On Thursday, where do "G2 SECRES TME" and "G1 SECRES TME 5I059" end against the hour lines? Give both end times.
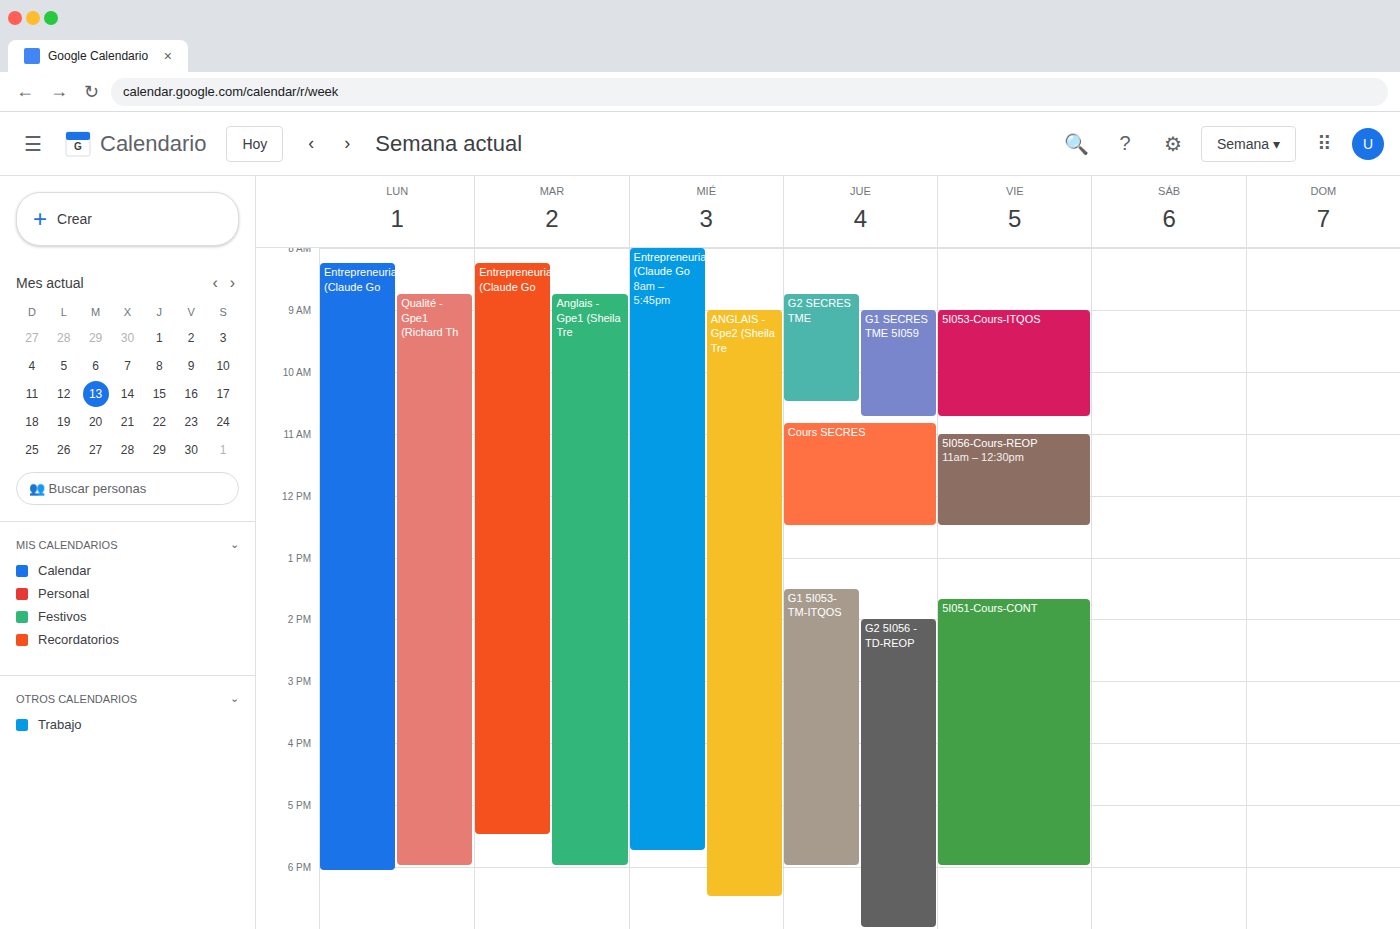
"G2 SECRES TME": 10:30, halfway between the 10:00 and 11:00 lines. "G1 SECRES TME 5I059": 10:45, neither: three quarters of the way from the 10:00 line to the 11:00 line.